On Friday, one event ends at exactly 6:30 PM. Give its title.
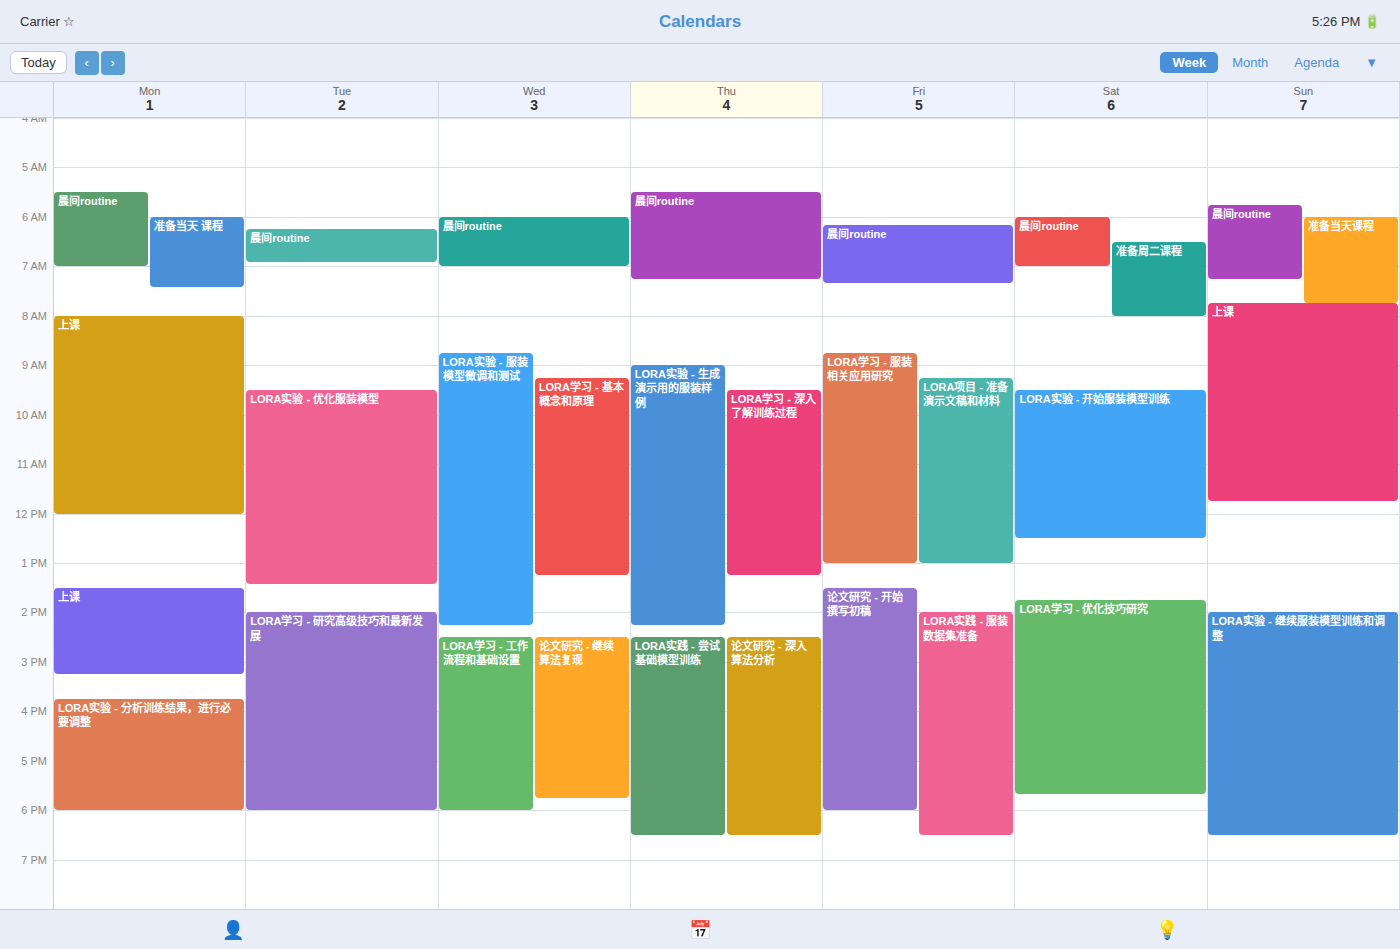
"LORA实践 - 服装数据集准备"